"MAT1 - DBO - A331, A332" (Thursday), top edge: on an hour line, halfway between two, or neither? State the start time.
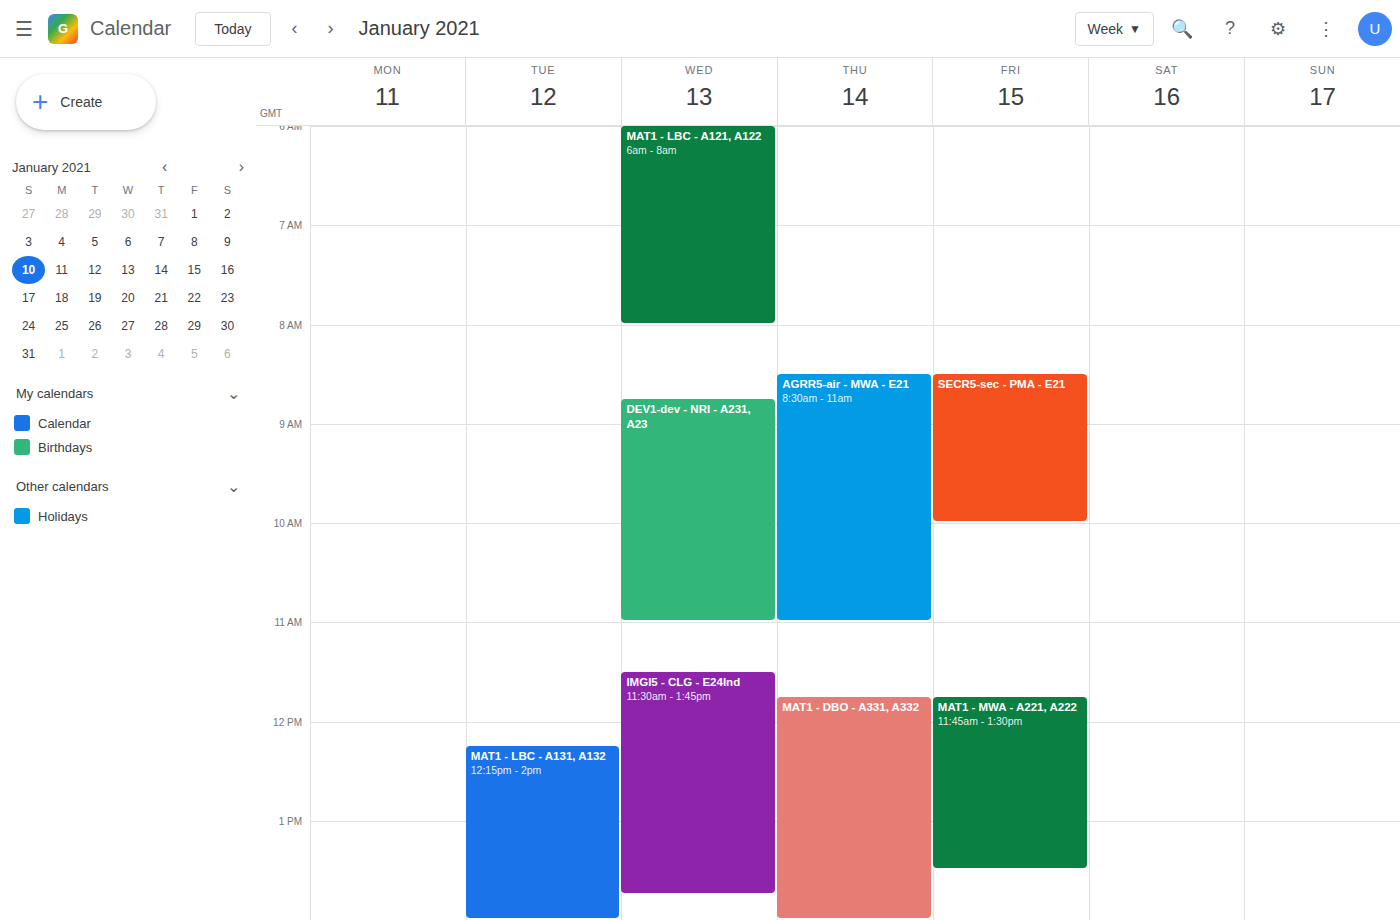
11:45 -- neither: three quarters of the way from the 11:00 line to the 12:00 line.